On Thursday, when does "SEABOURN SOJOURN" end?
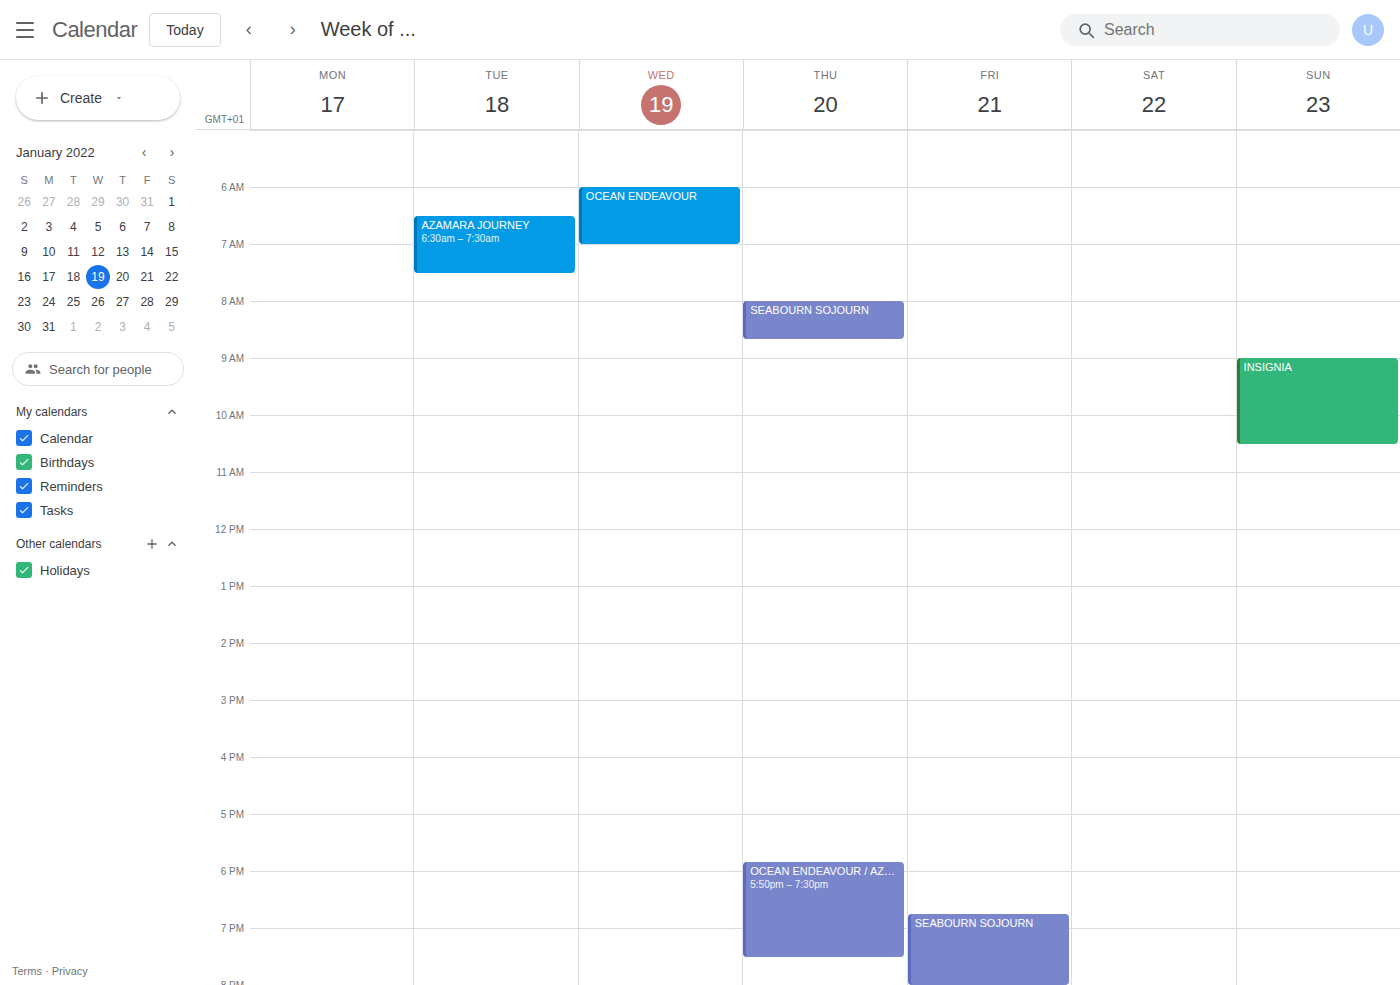
8:40 AM